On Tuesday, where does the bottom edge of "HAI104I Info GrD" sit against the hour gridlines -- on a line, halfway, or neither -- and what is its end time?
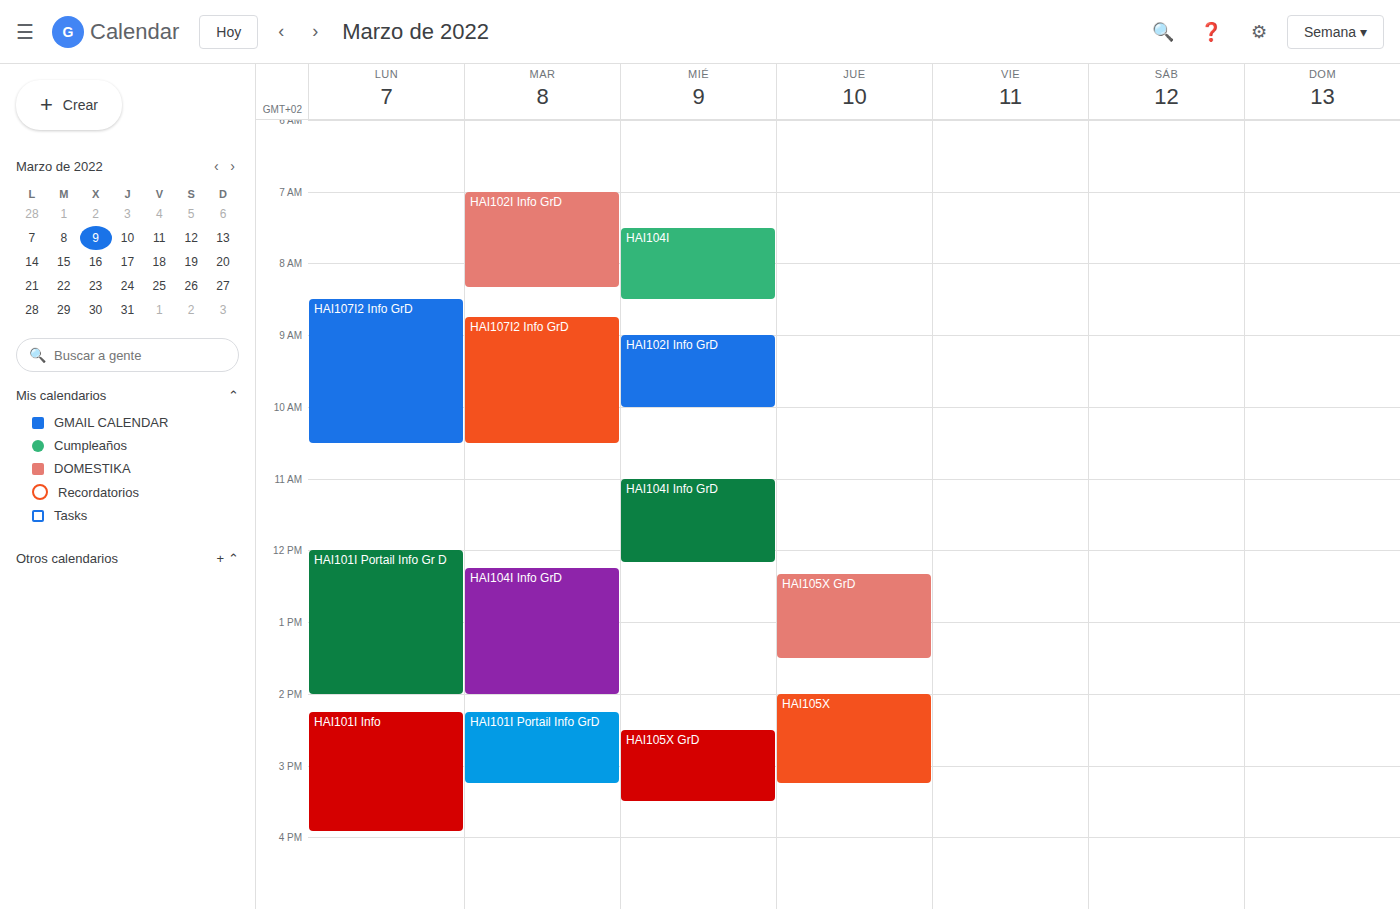
14:00 -- exactly on the 14:00 line.